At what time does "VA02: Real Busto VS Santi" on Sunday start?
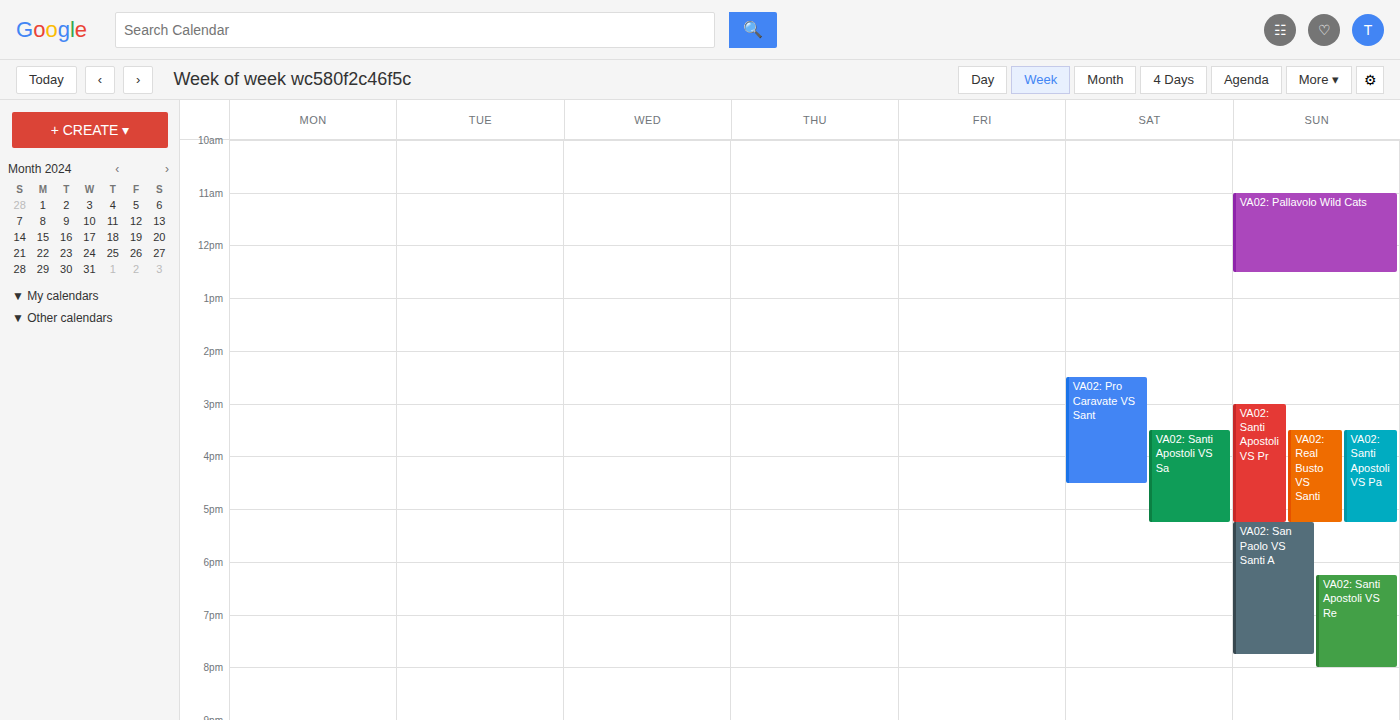
3:30 PM